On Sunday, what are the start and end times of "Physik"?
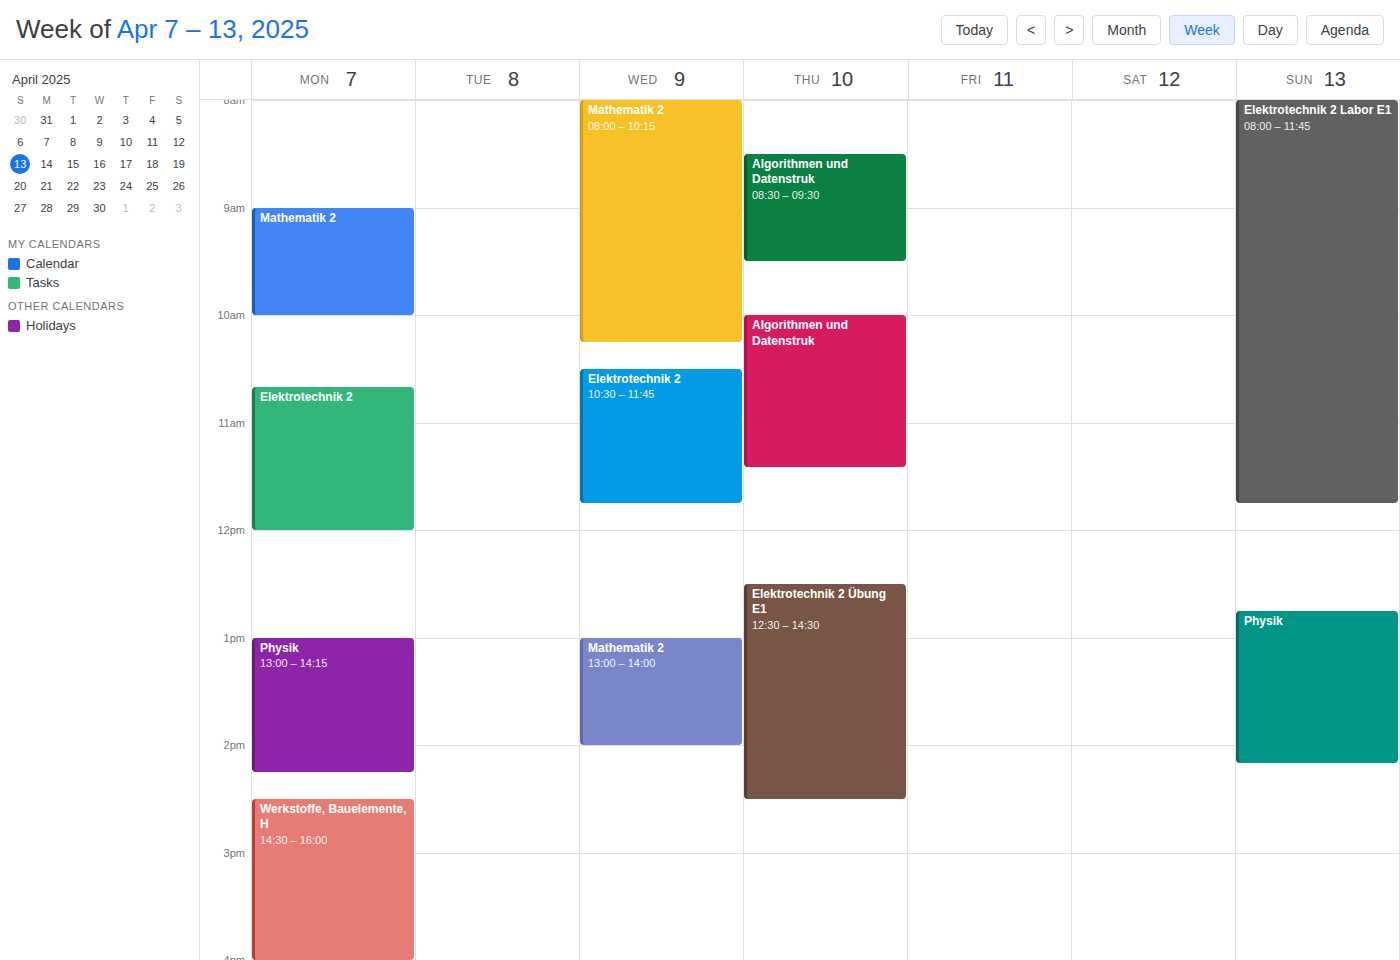
12:45 PM to 2:10 PM